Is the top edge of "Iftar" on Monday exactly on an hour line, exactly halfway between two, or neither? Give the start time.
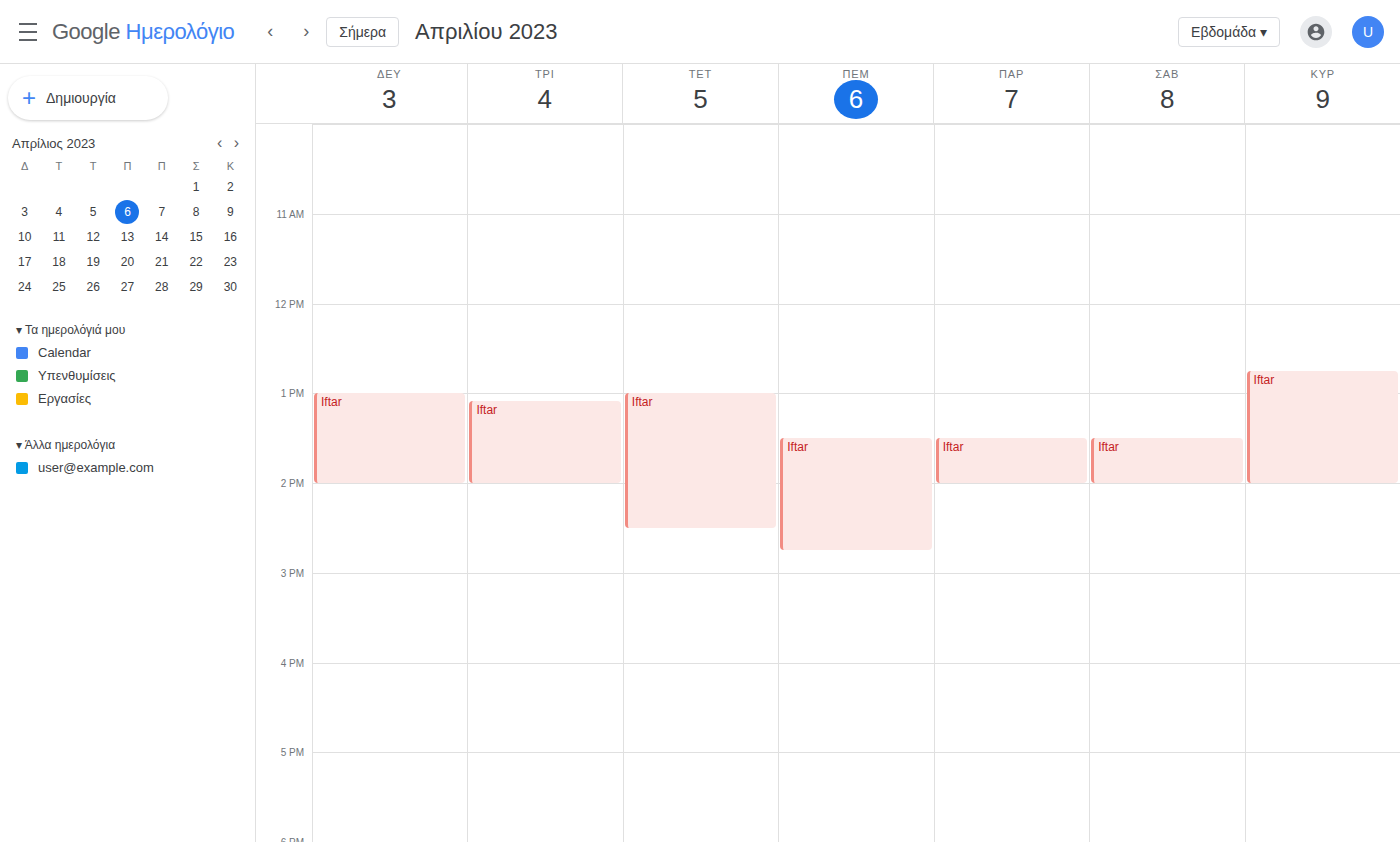
1:00 PM -- exactly on the 1 PM line.